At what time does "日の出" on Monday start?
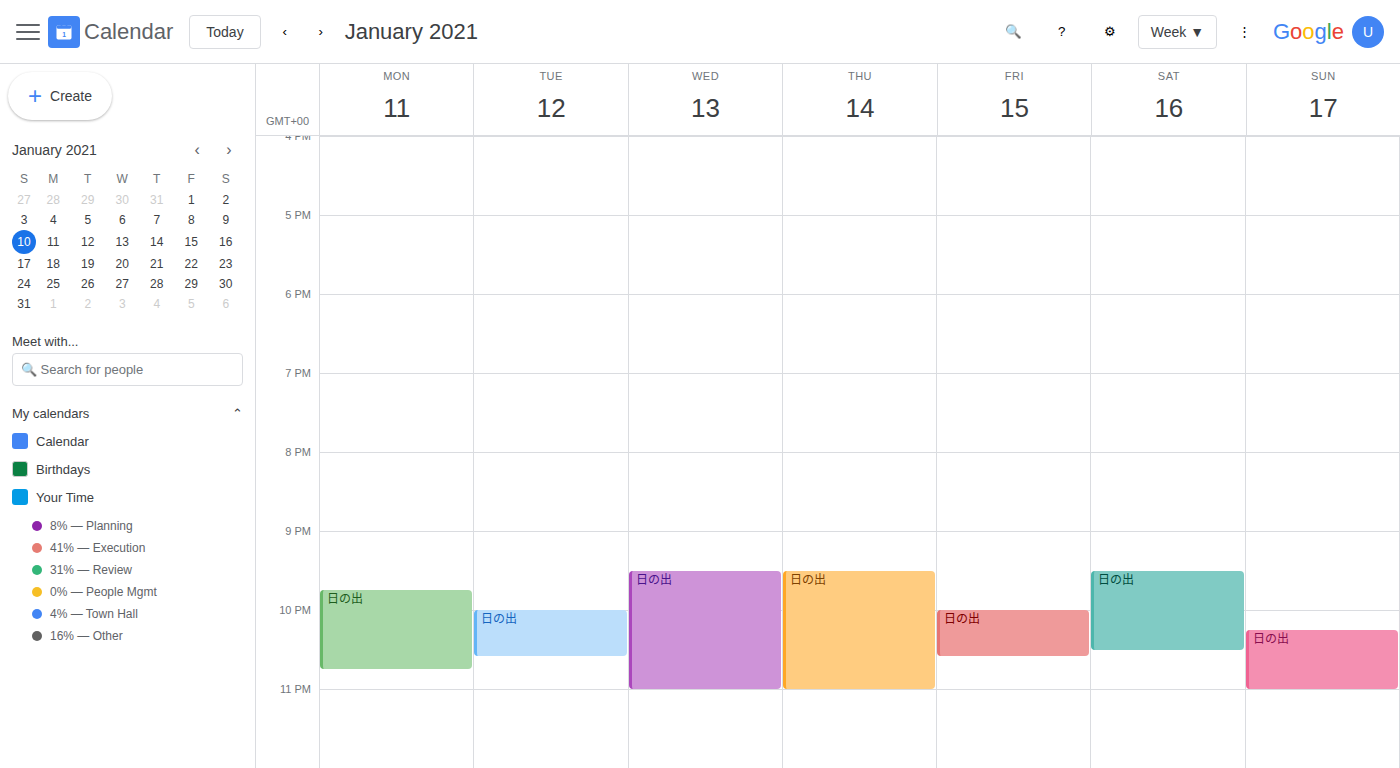
9:45 PM